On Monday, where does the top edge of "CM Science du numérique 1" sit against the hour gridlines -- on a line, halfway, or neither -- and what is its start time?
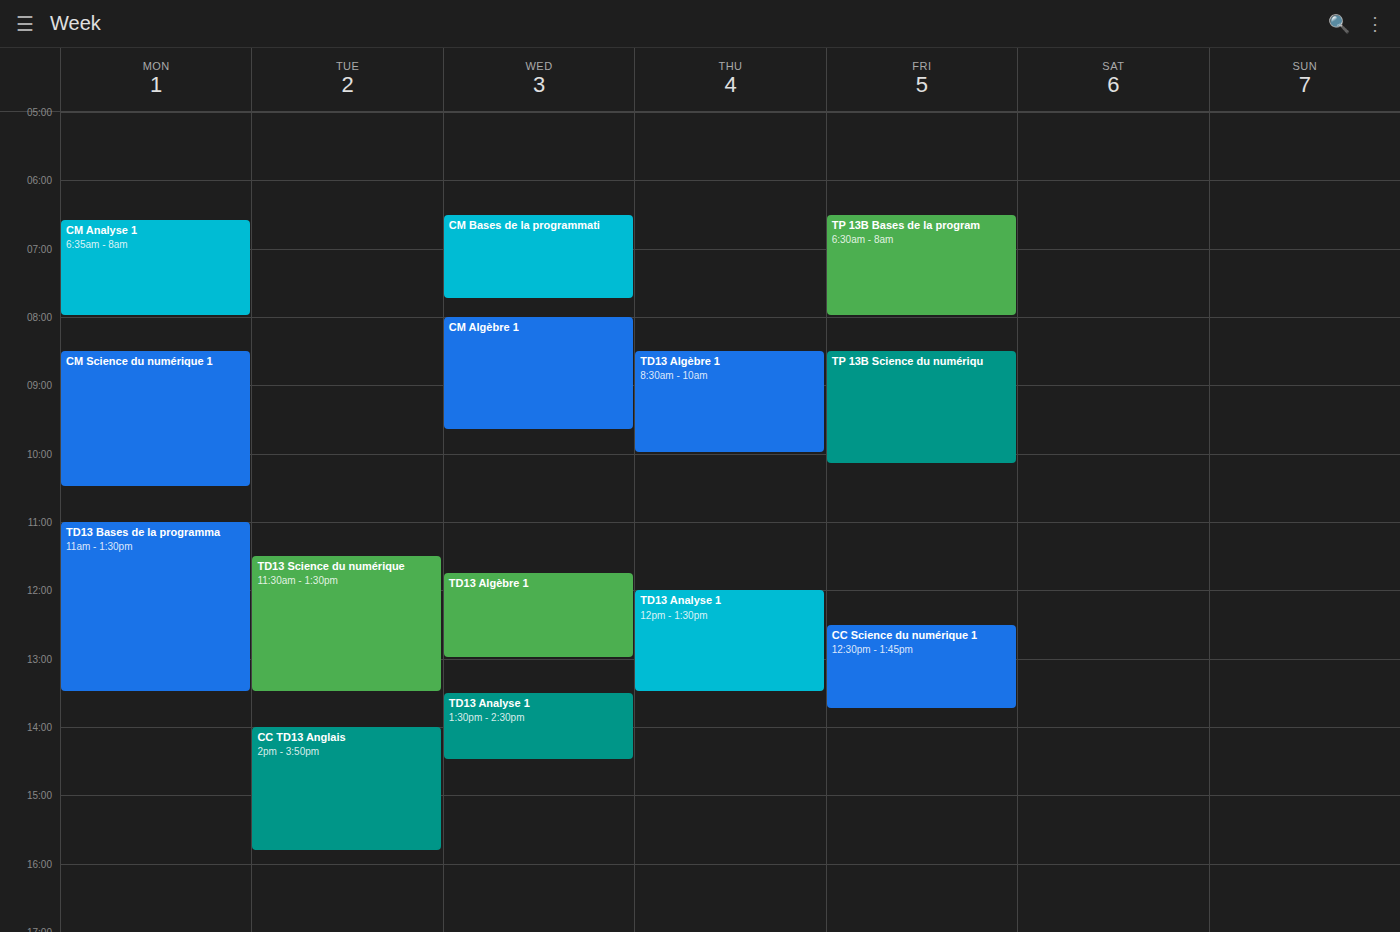
8:30 AM -- halfway between the 8 AM and 9 AM lines.